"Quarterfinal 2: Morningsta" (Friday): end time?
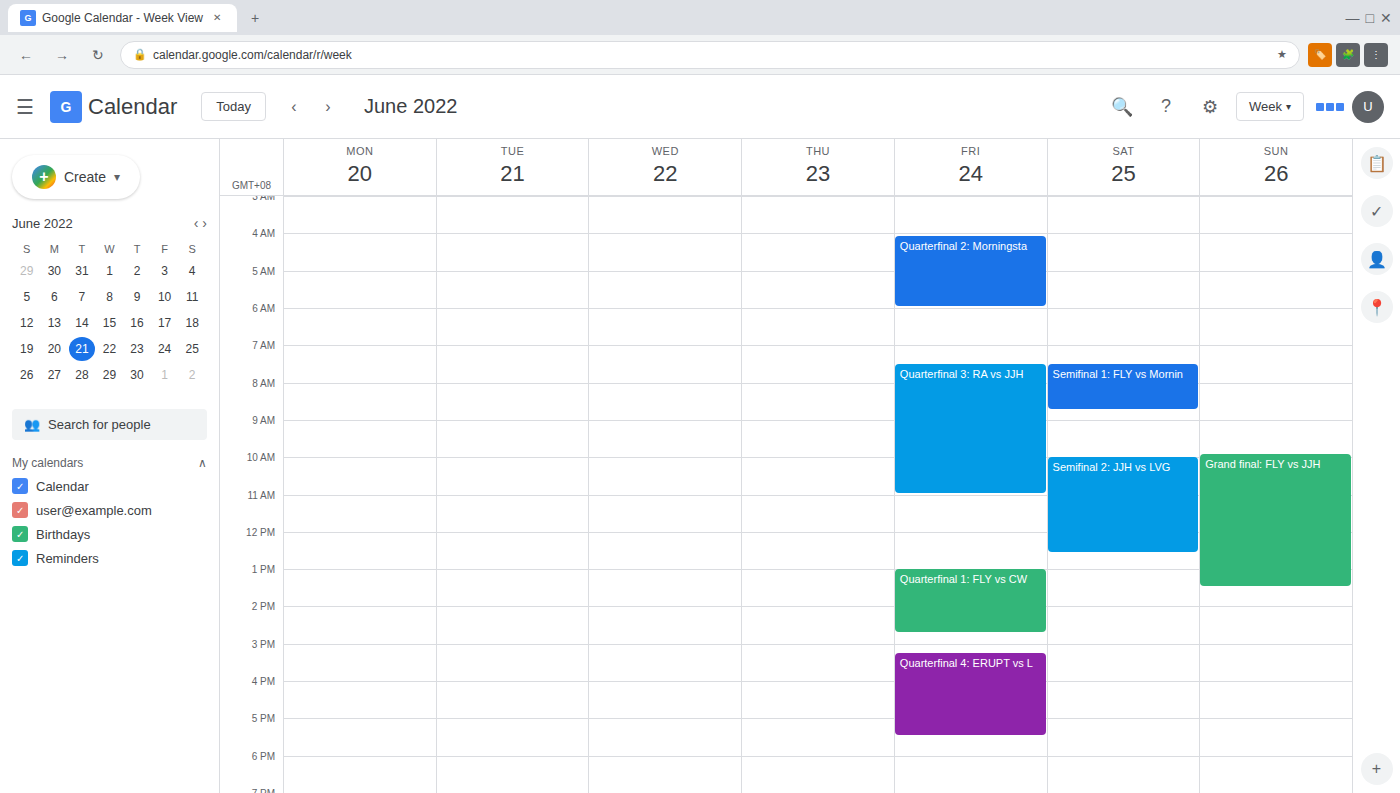
6:00 AM